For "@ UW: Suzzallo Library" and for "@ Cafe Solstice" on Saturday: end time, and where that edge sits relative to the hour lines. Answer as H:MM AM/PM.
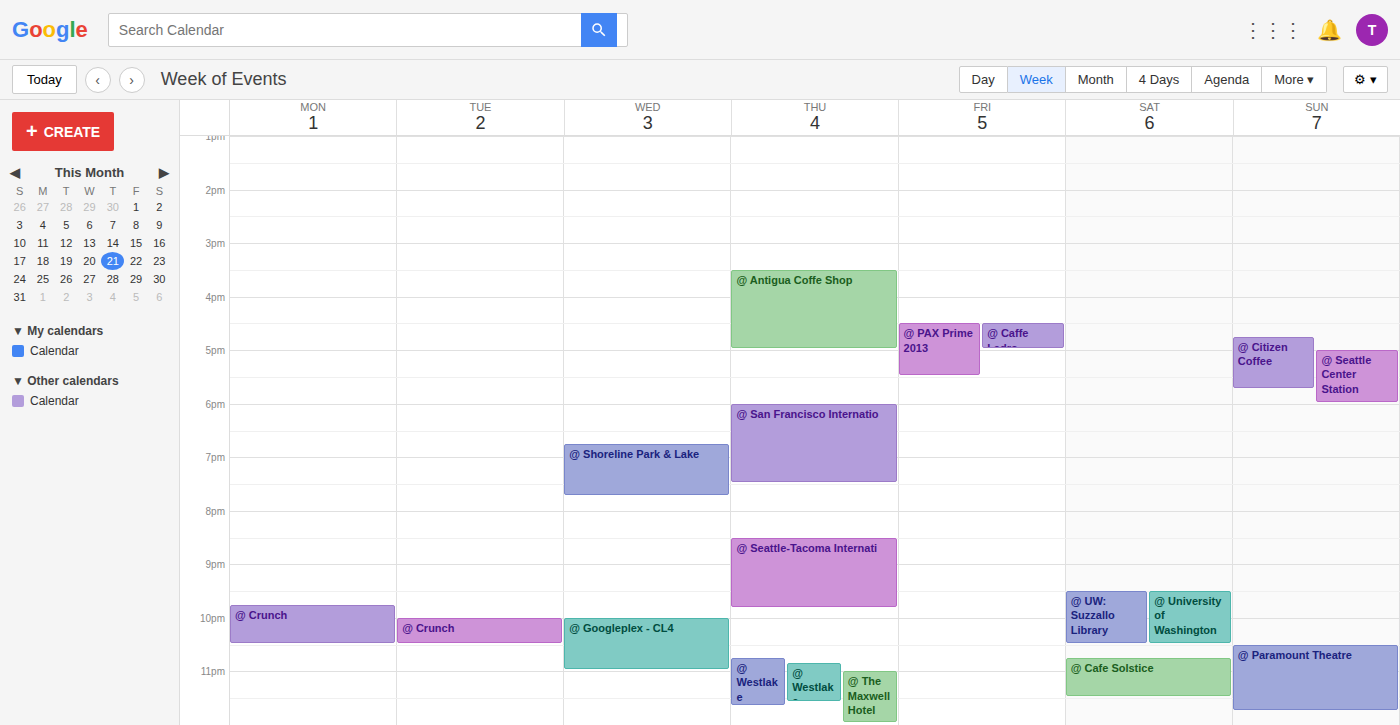
"@ UW: Suzzallo Library": 10:30 PM, halfway between the 10 PM and 11 PM lines. "@ Cafe Solstice": 11:30 PM, halfway between the 11 PM and 12 AM lines.